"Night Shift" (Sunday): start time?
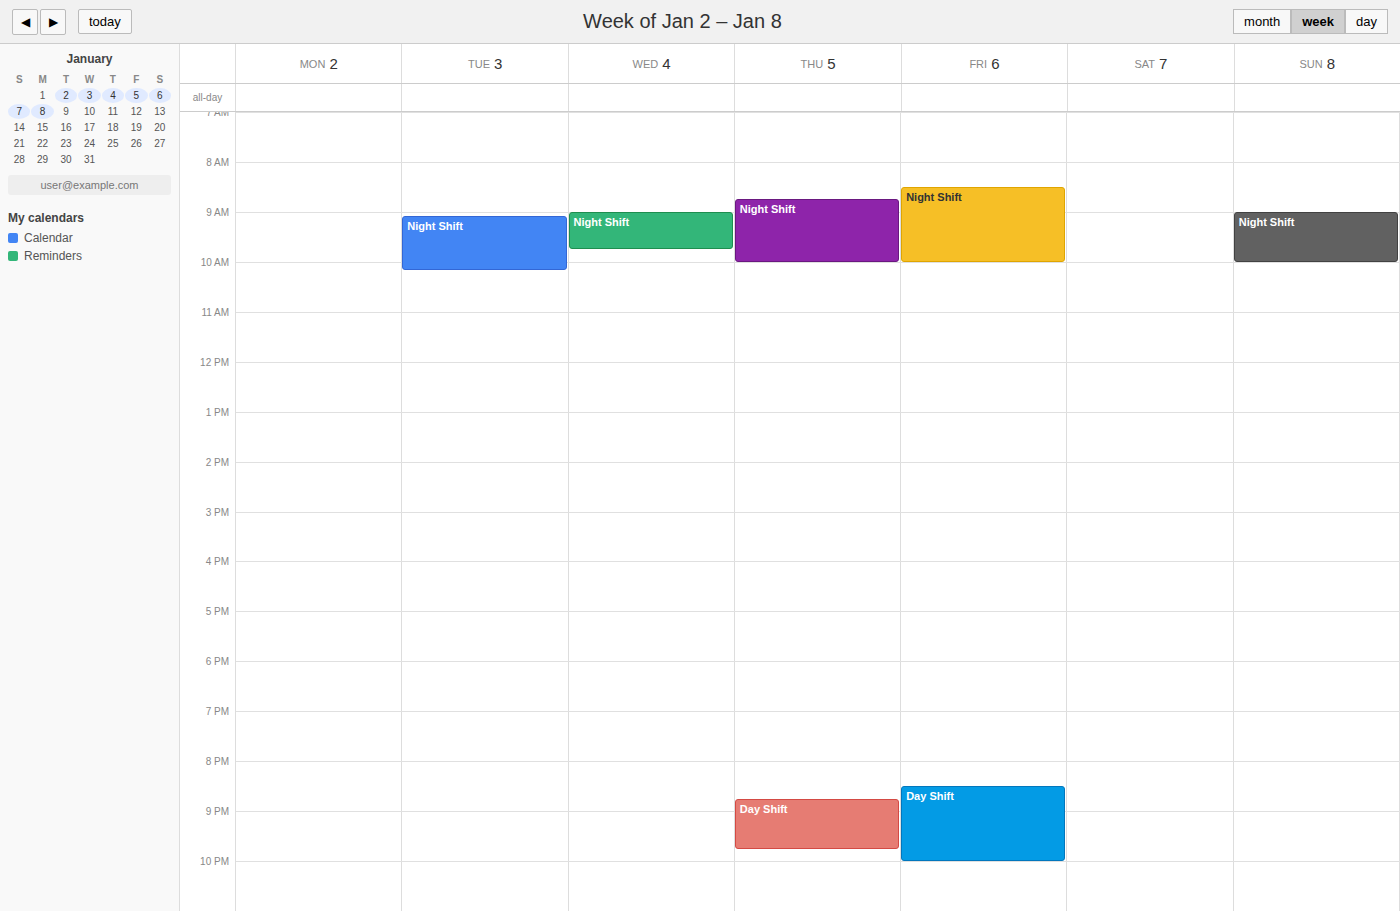
9:00 AM